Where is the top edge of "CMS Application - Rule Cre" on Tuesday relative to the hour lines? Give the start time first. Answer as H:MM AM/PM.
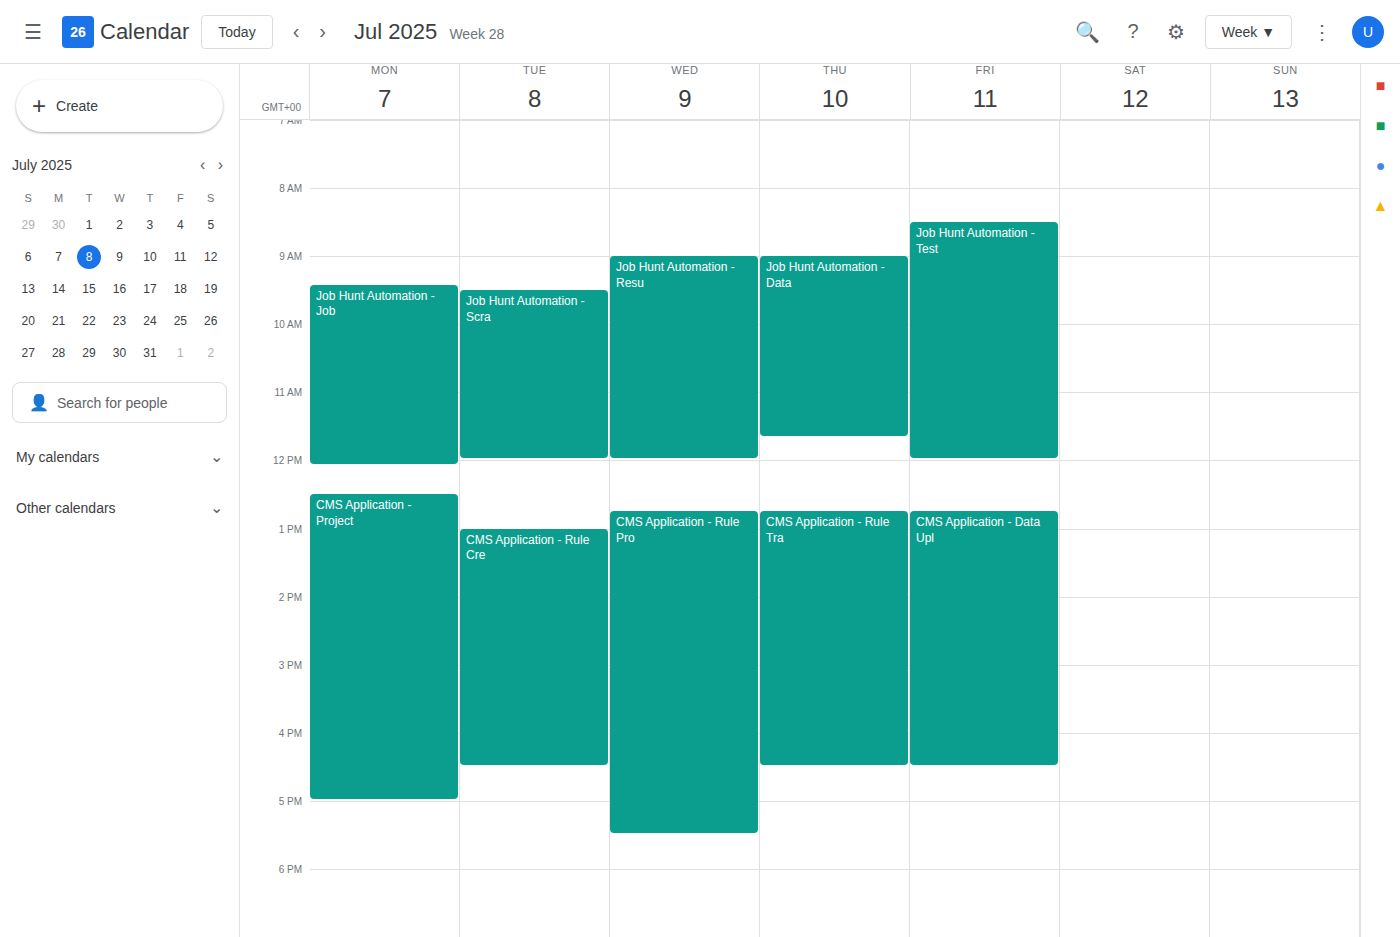
1:00 PM -- exactly on the 1 PM line.